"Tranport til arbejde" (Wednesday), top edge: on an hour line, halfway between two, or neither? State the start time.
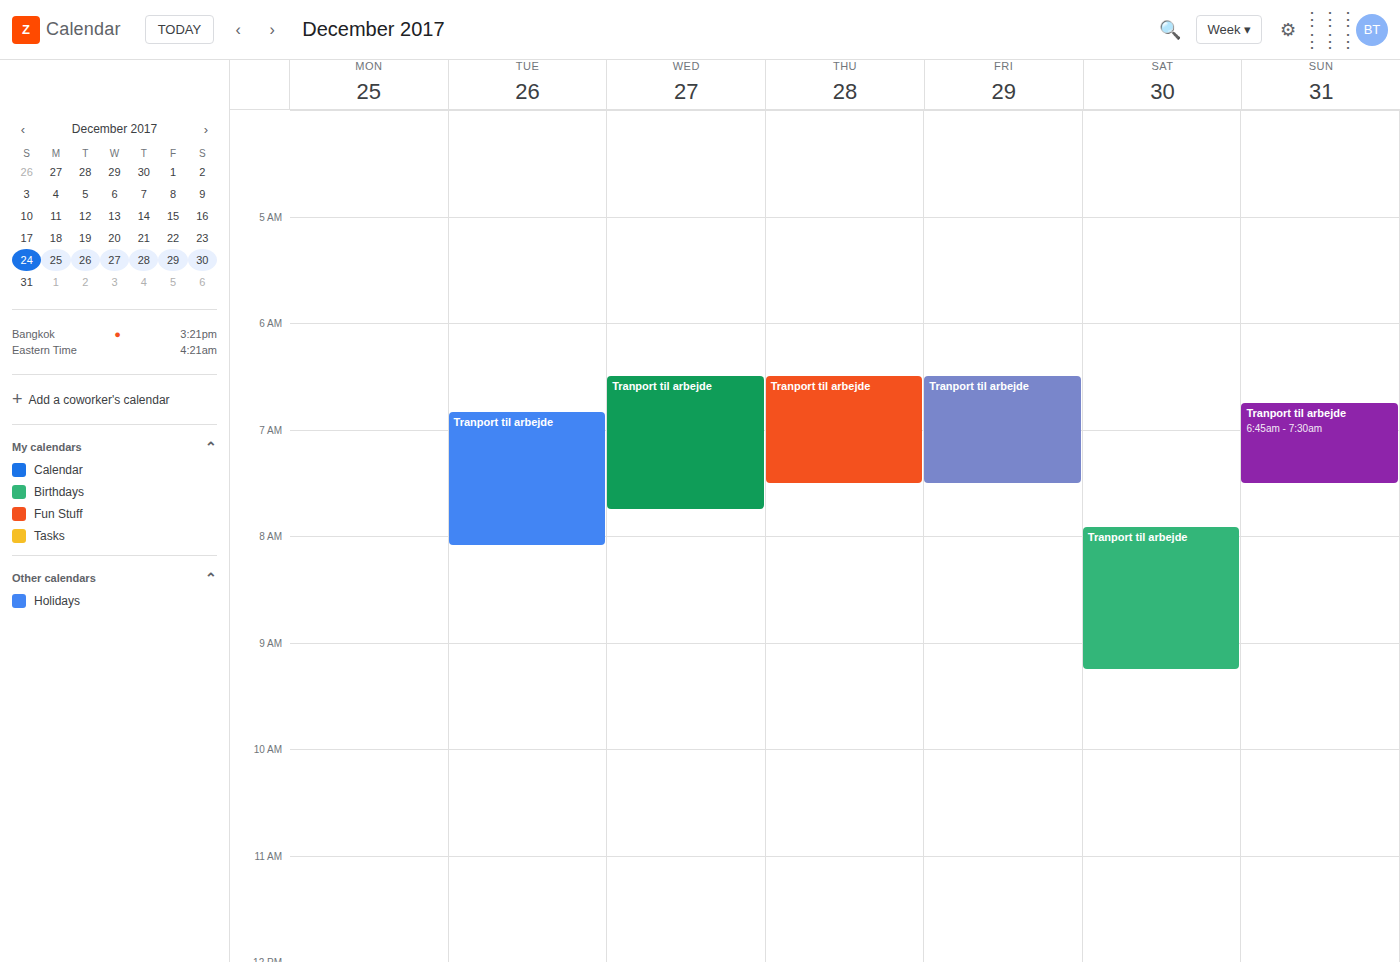
6:30 AM -- halfway between the 6 AM and 7 AM lines.